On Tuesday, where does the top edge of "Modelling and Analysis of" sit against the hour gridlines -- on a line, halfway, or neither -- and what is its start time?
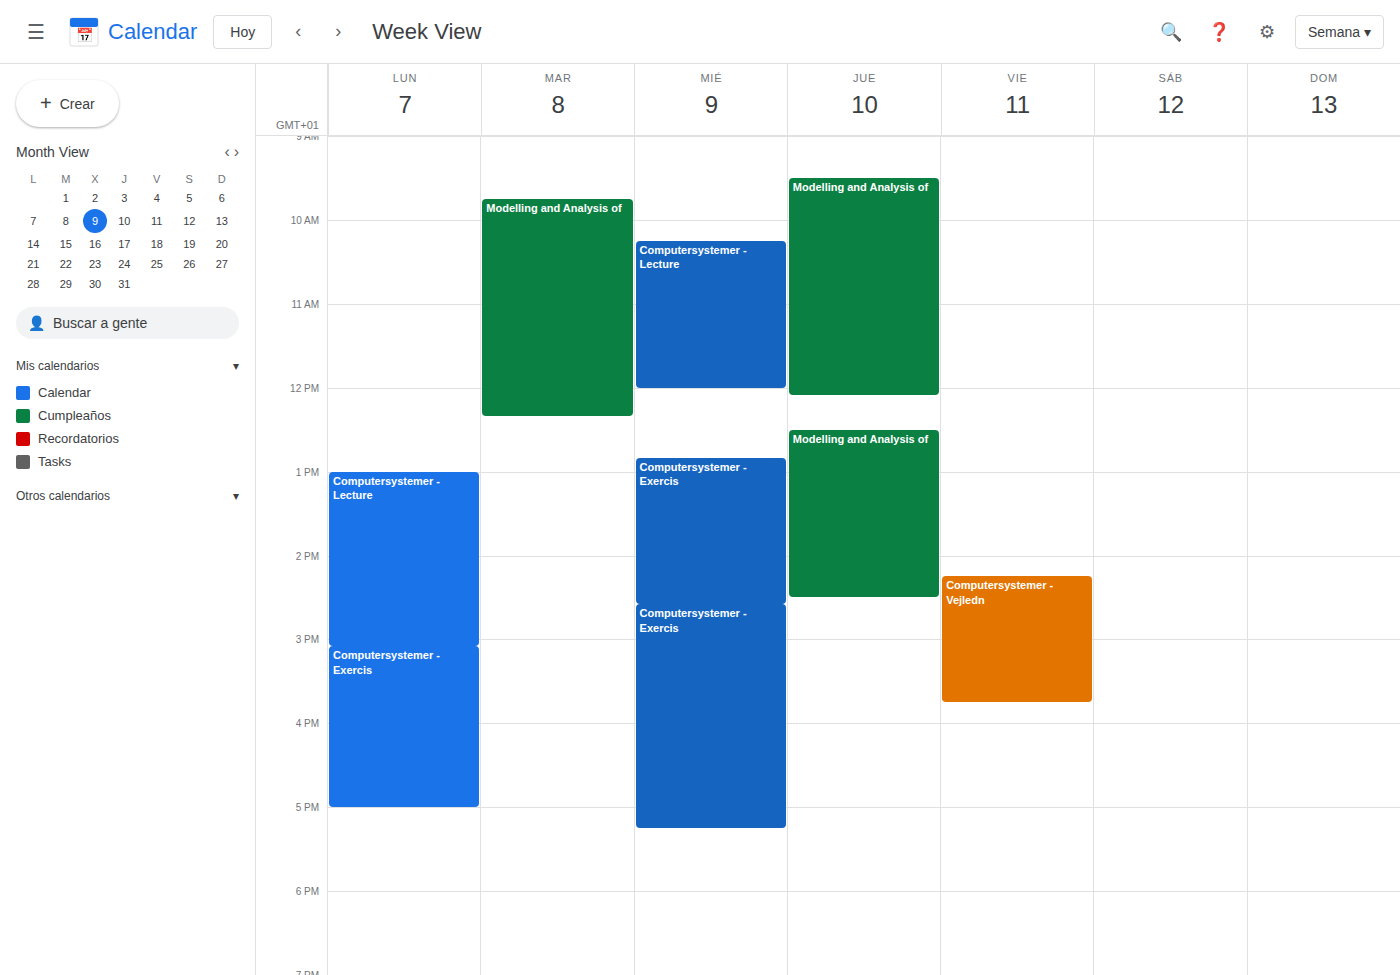
9:45 AM -- neither: three quarters of the way from the 9 AM line to the 10 AM line.